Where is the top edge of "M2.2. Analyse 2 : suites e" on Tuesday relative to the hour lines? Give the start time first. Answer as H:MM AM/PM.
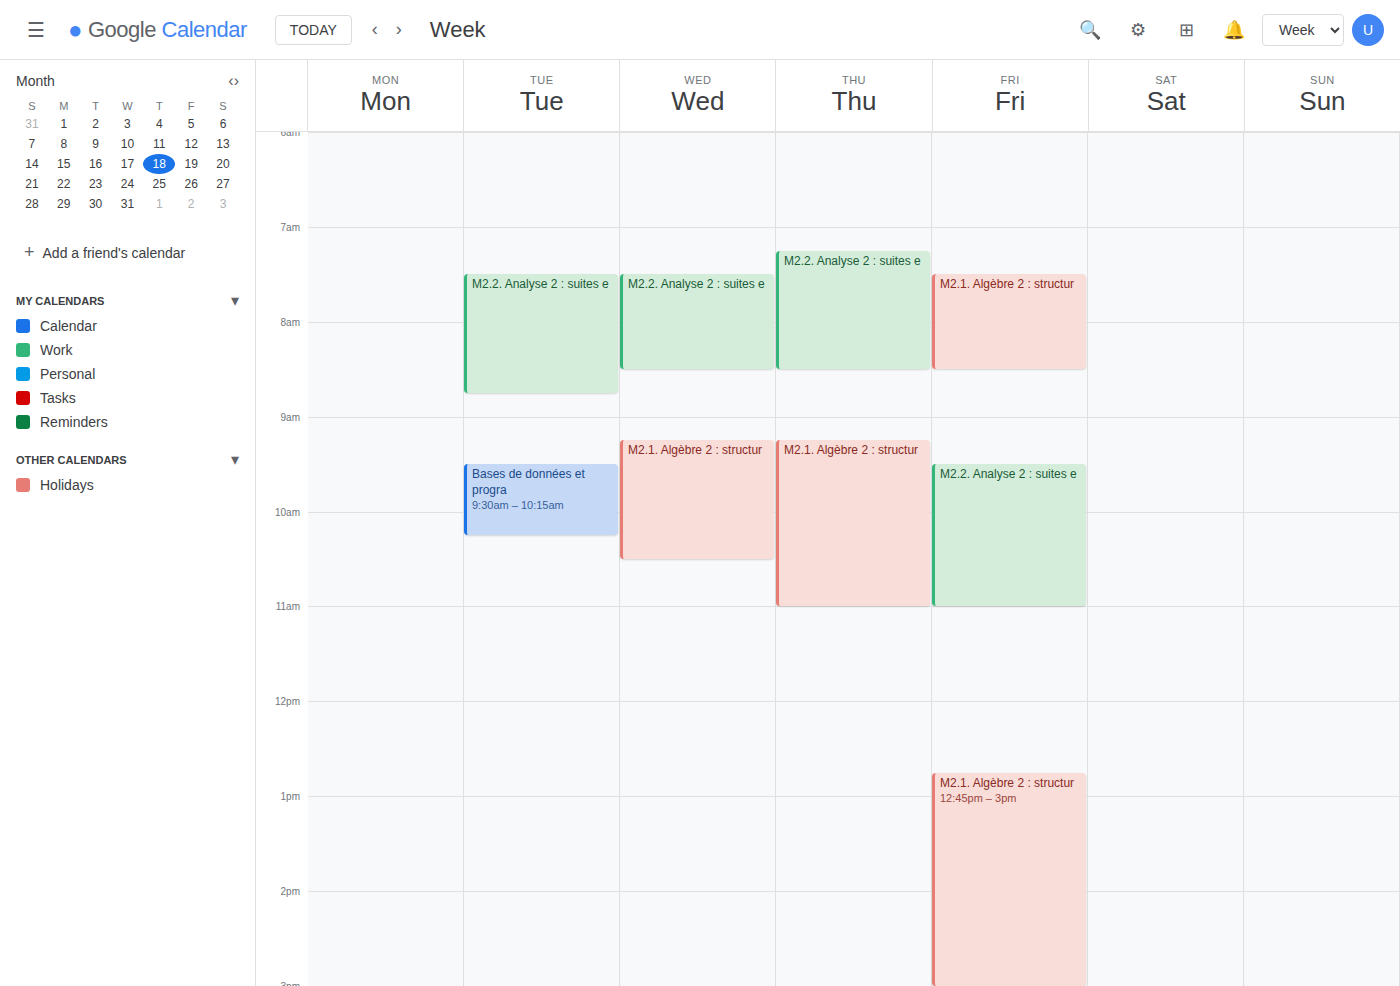
7:30 AM -- halfway between the 7 AM and 8 AM lines.